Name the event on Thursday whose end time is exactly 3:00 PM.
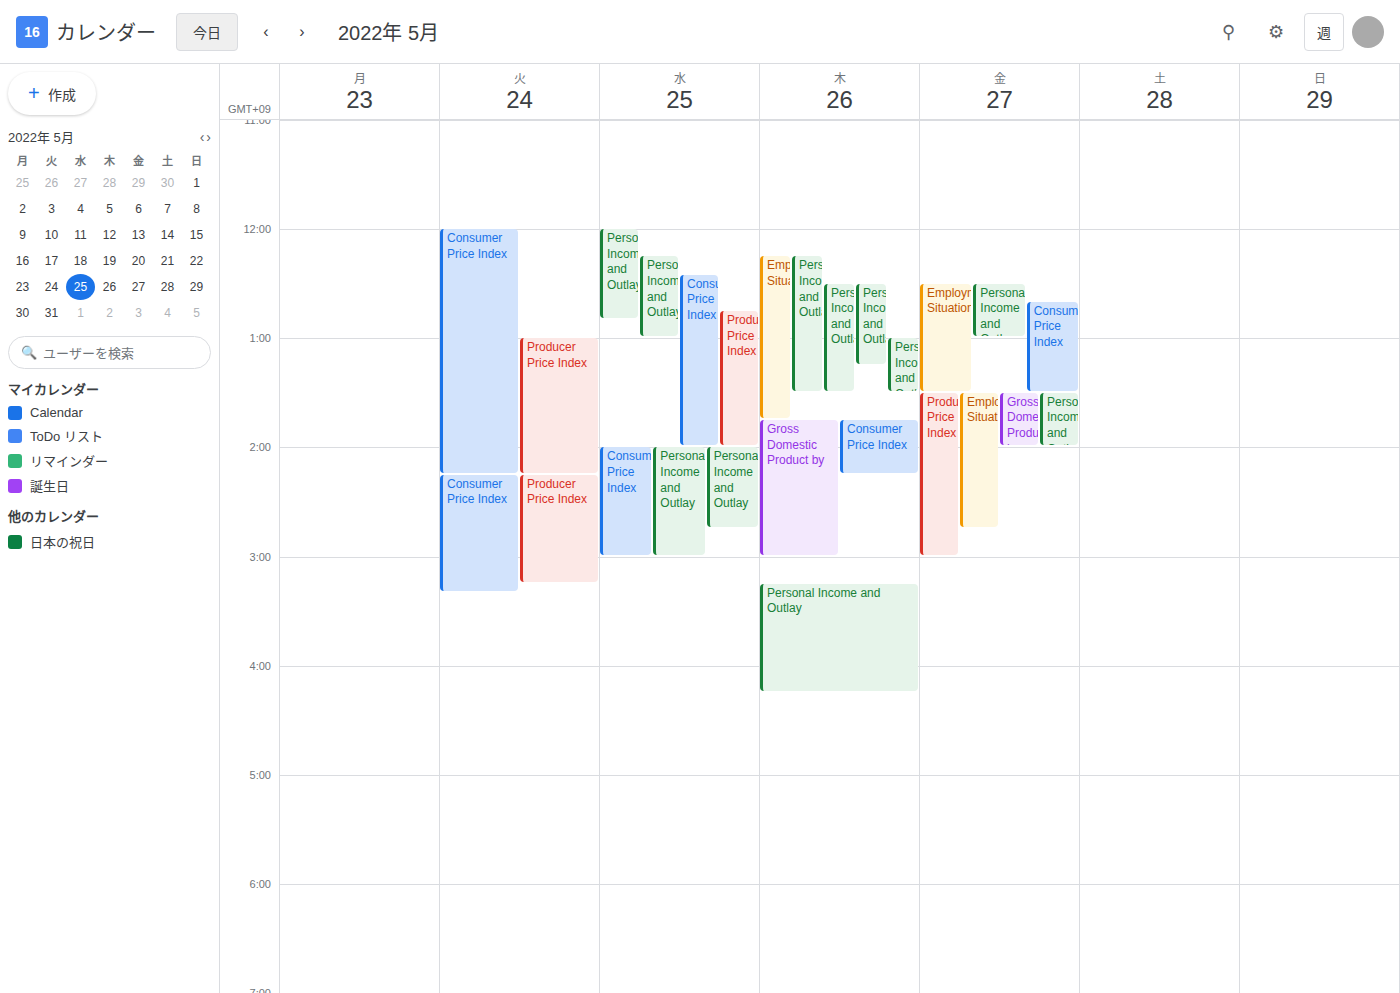
"Gross Domestic Product by"